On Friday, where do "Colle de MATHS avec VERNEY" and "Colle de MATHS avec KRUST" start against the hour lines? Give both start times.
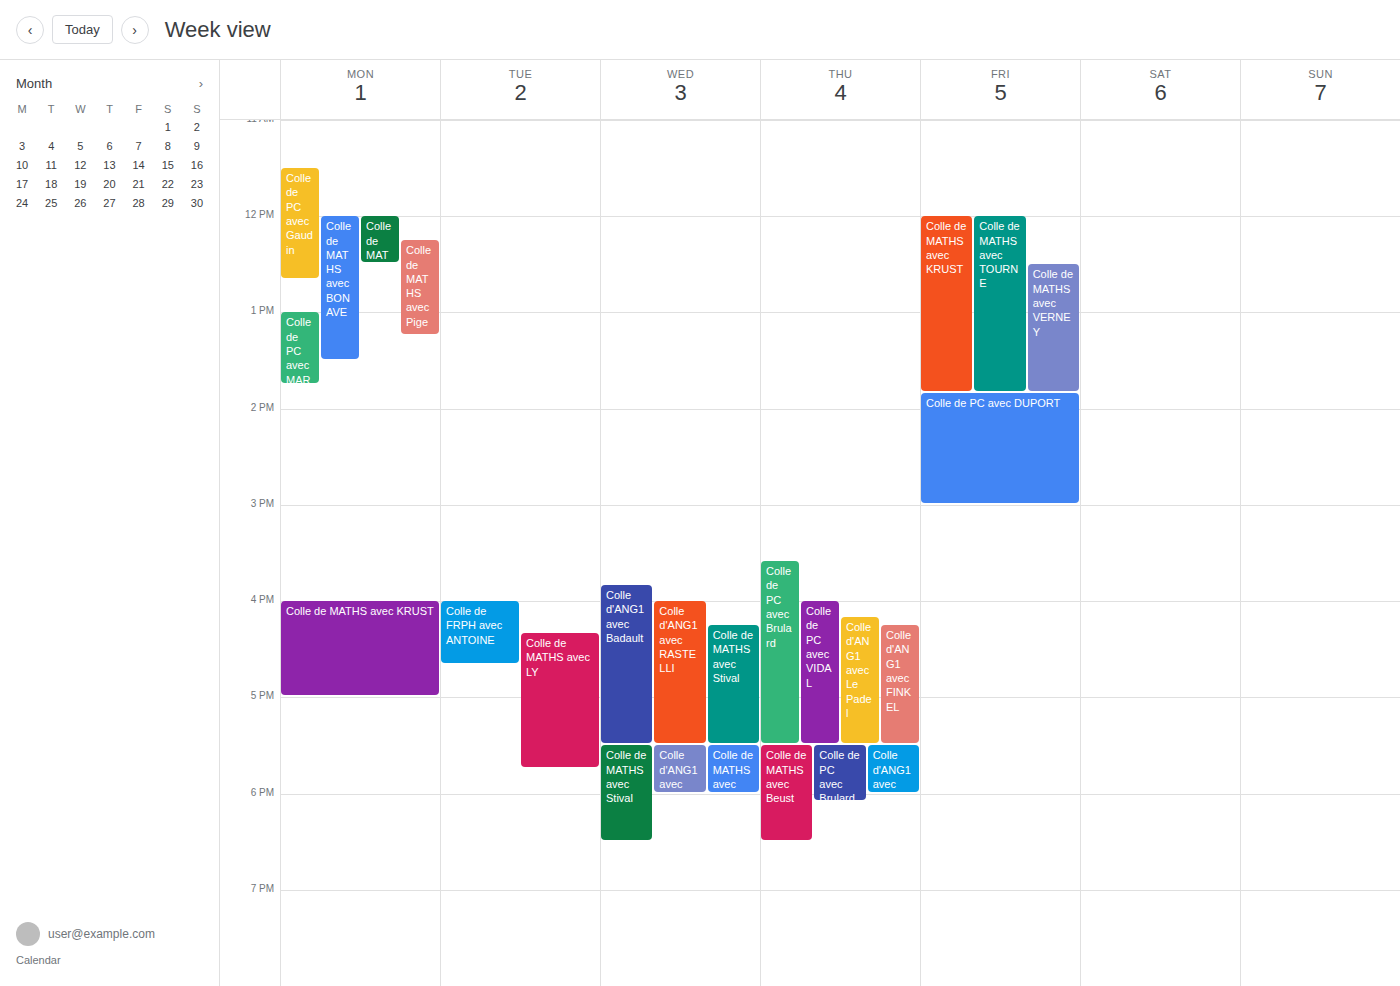
"Colle de MATHS avec VERNEY": 12:30, halfway between the 12:00 and 13:00 lines. "Colle de MATHS avec KRUST": 12:00, exactly on the 12:00 line.